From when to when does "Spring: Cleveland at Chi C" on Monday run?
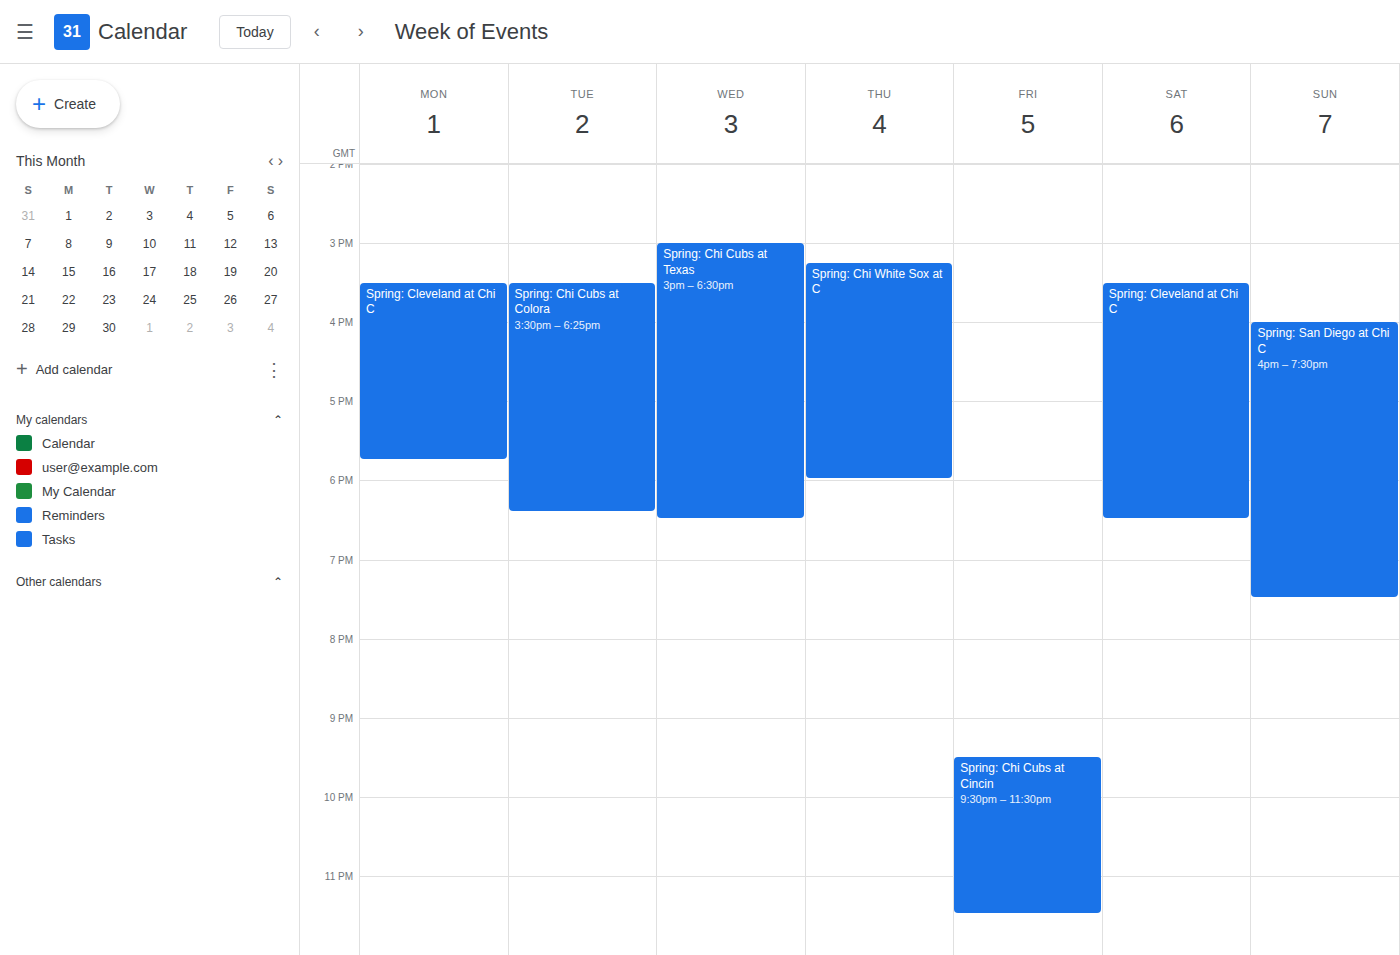
3:30 PM to 5:45 PM